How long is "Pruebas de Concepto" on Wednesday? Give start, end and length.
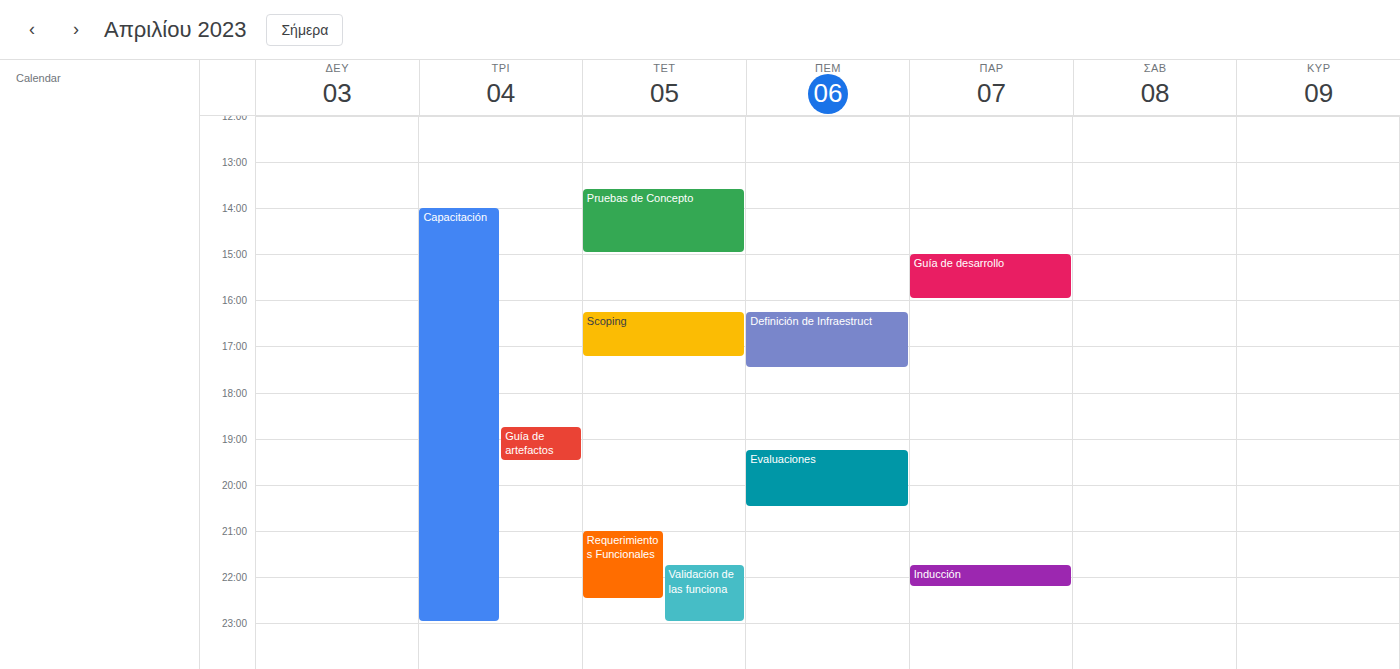
1:35 PM to 3:00 PM, 1 hour 25 minutes